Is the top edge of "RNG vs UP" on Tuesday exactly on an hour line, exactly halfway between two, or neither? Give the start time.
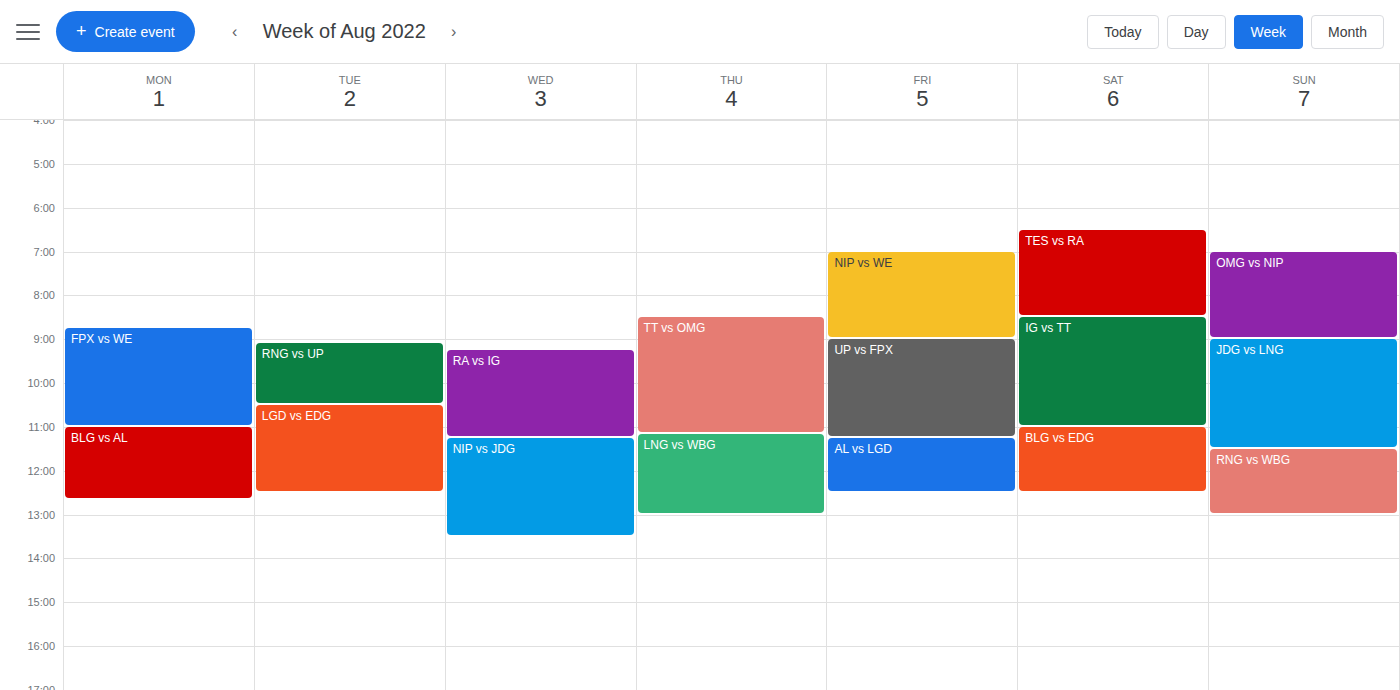
9:05 AM -- neither: 5 minutes below the 9 AM line and 55 minutes above the 10 AM line.